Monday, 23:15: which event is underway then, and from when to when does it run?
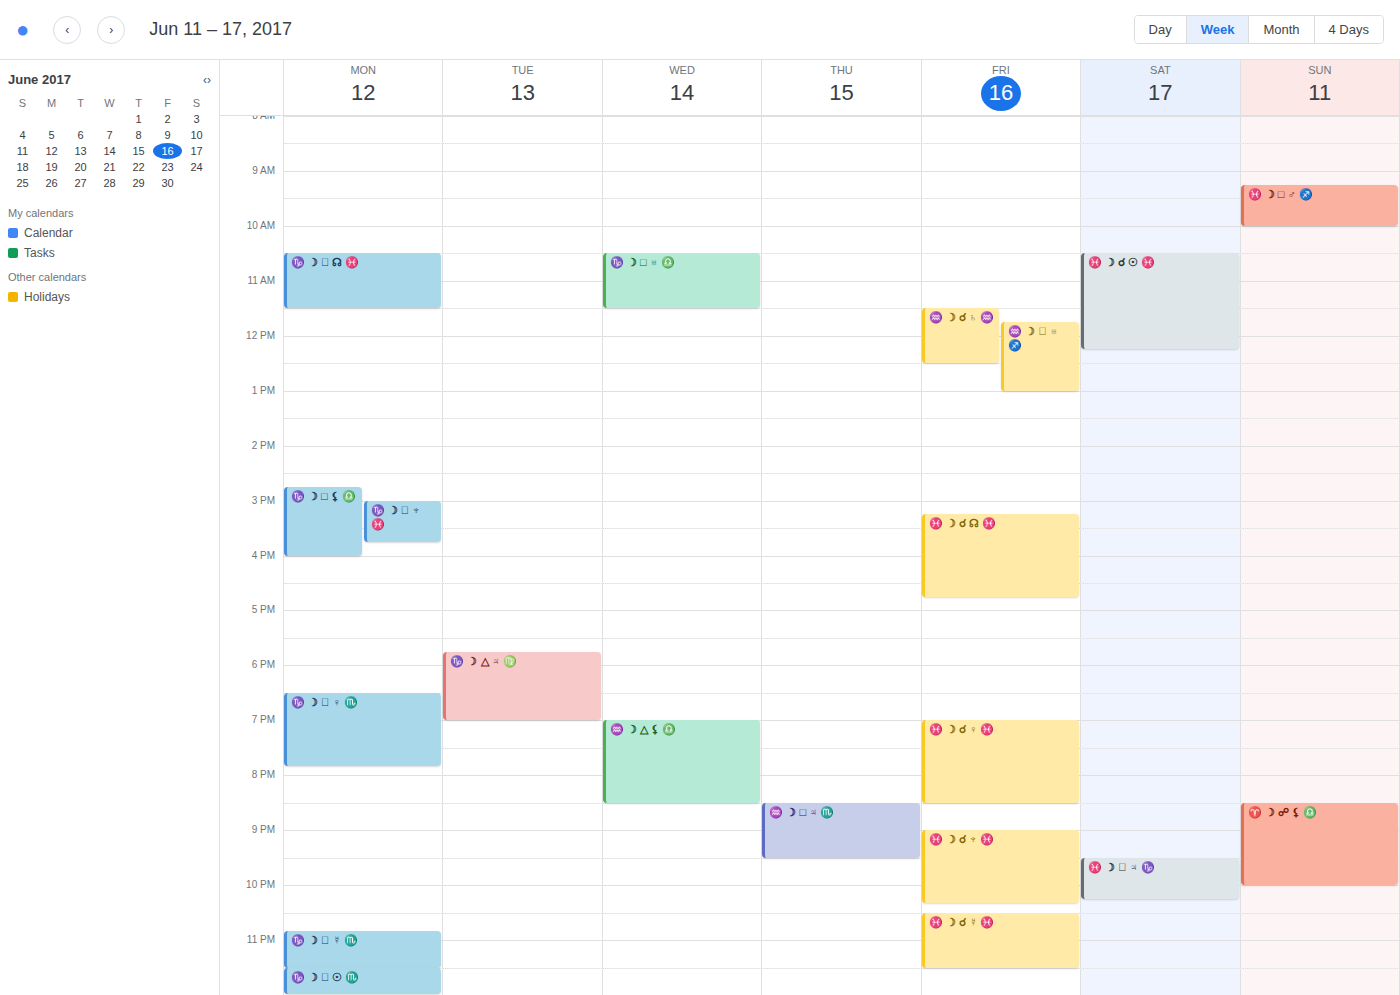
"♑️ ☽ ⚹ ☿ ♏️", 22:50 to 23:30